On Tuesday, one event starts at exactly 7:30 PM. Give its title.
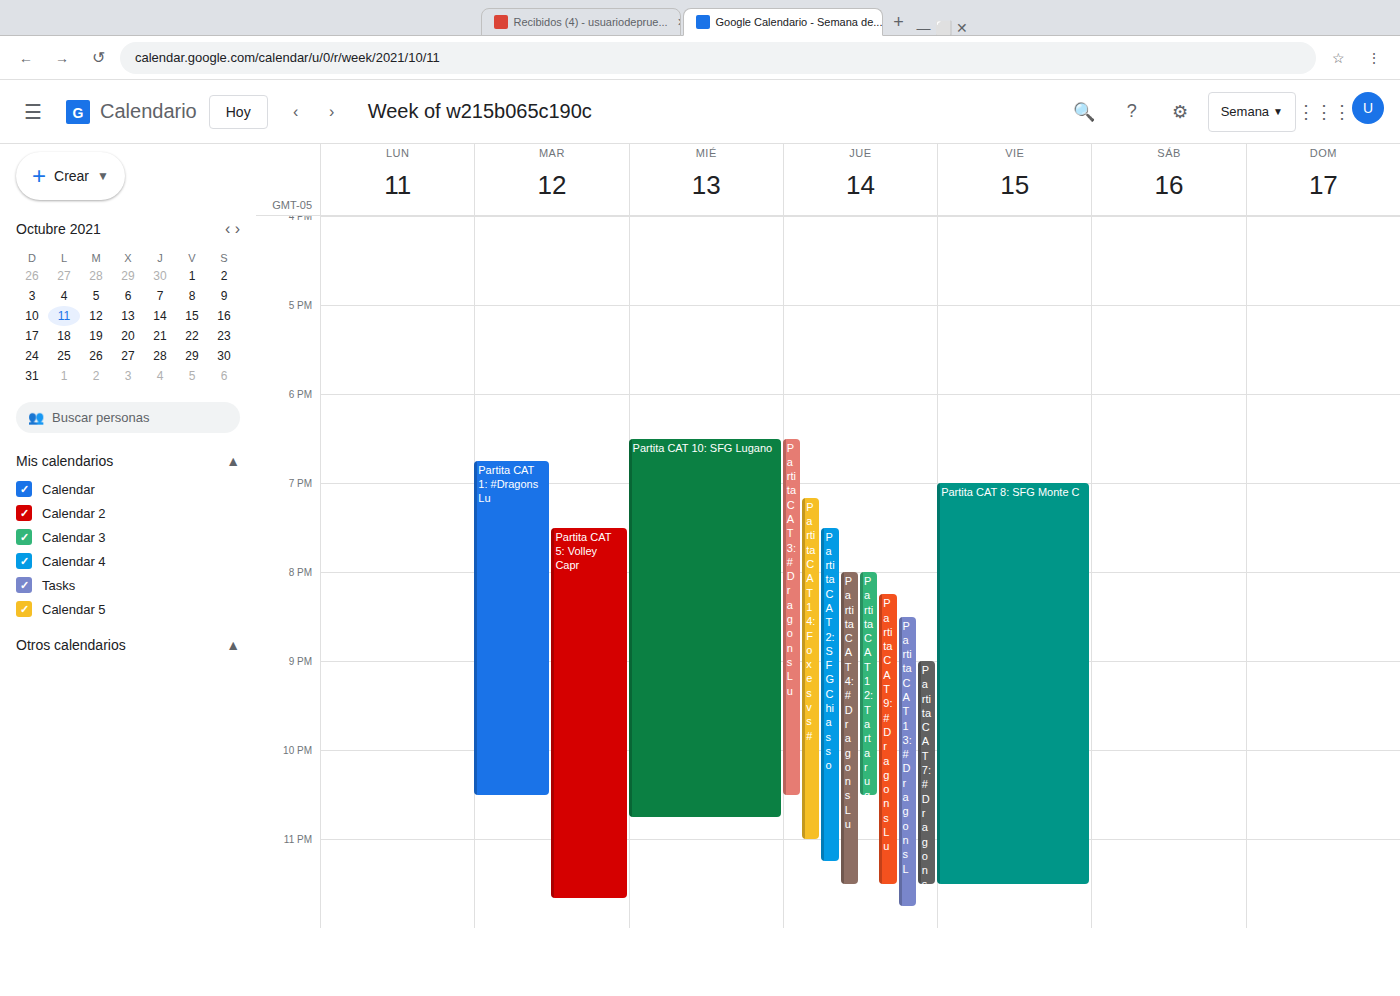
"Partita CAT 5: Volley Capr"